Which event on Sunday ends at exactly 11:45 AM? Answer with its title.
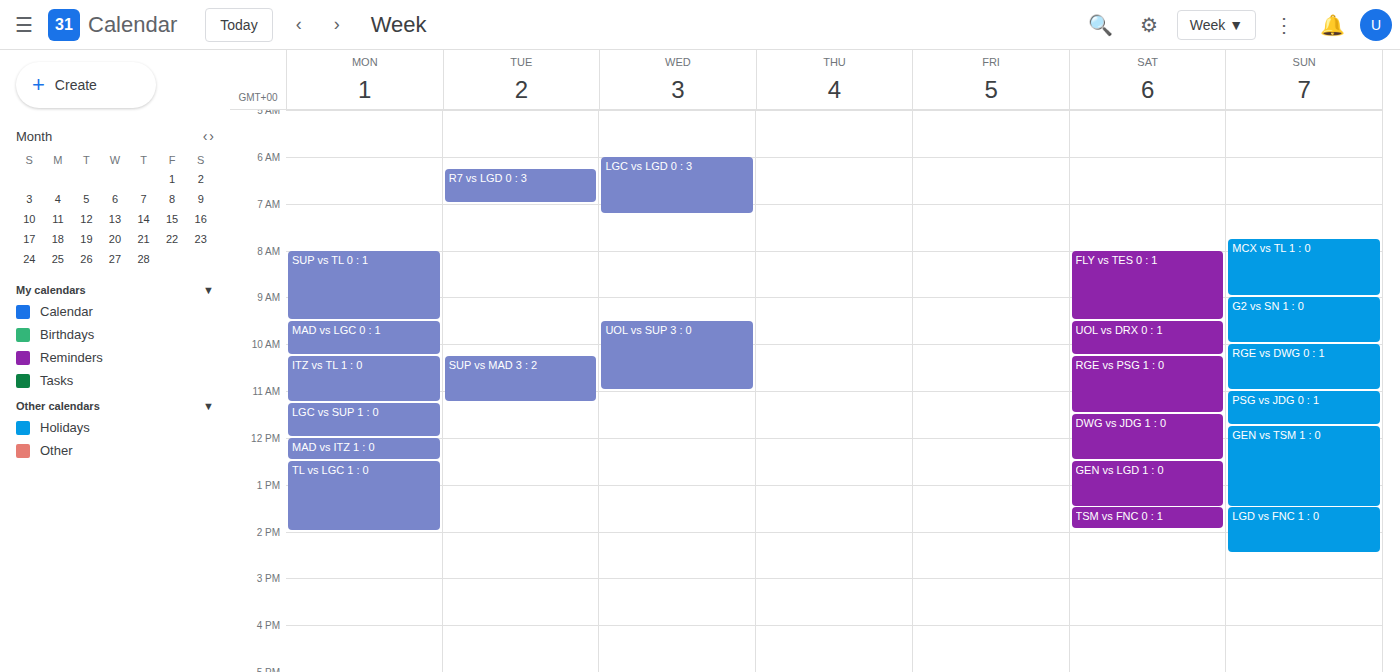
"PSG vs JDG 0 : 1"